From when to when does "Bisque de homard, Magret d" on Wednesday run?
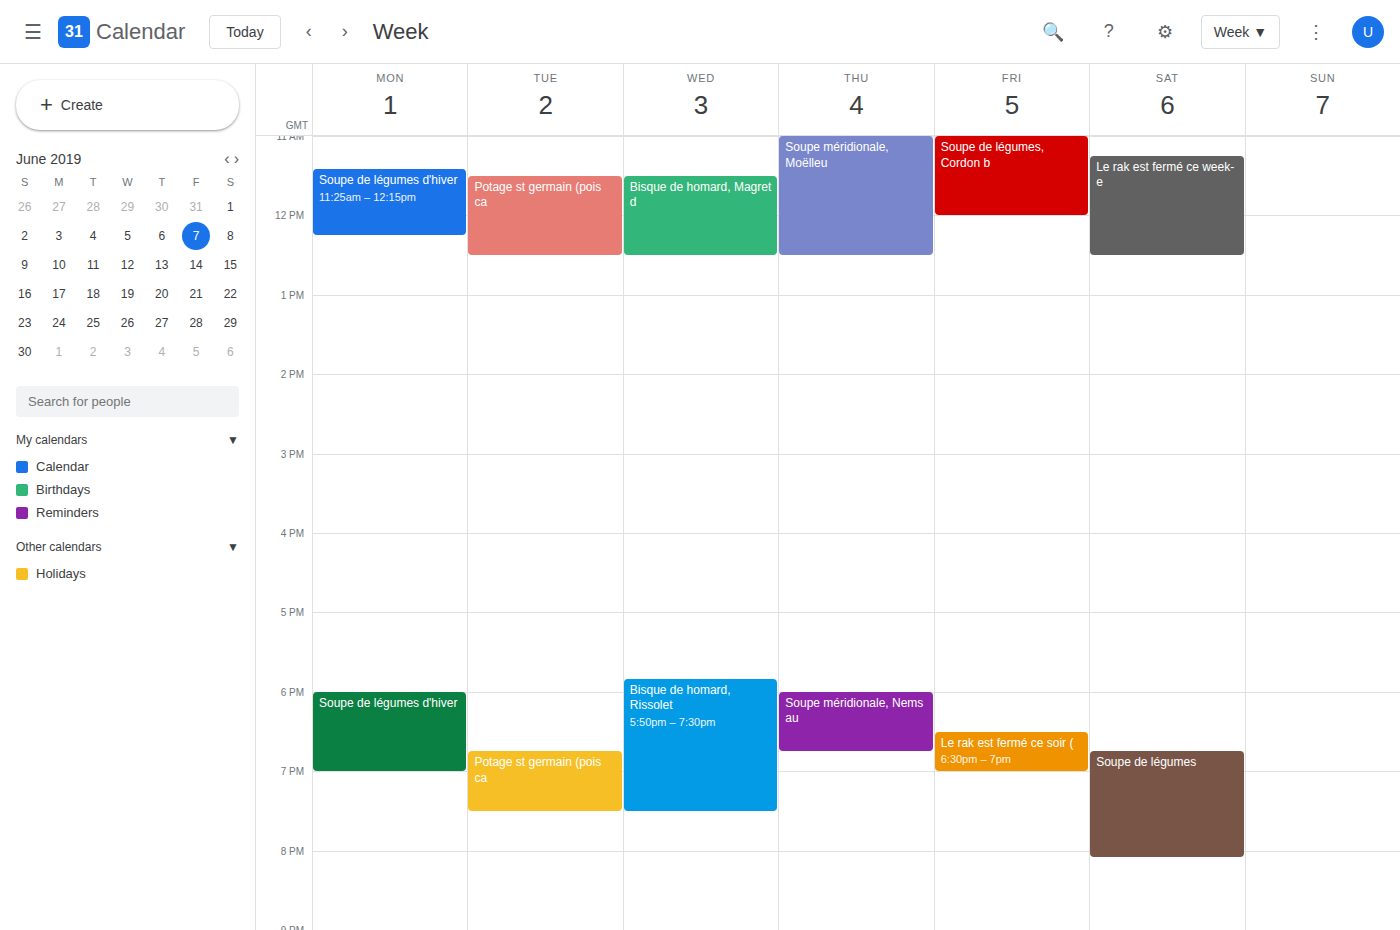
11:30 AM to 12:30 PM